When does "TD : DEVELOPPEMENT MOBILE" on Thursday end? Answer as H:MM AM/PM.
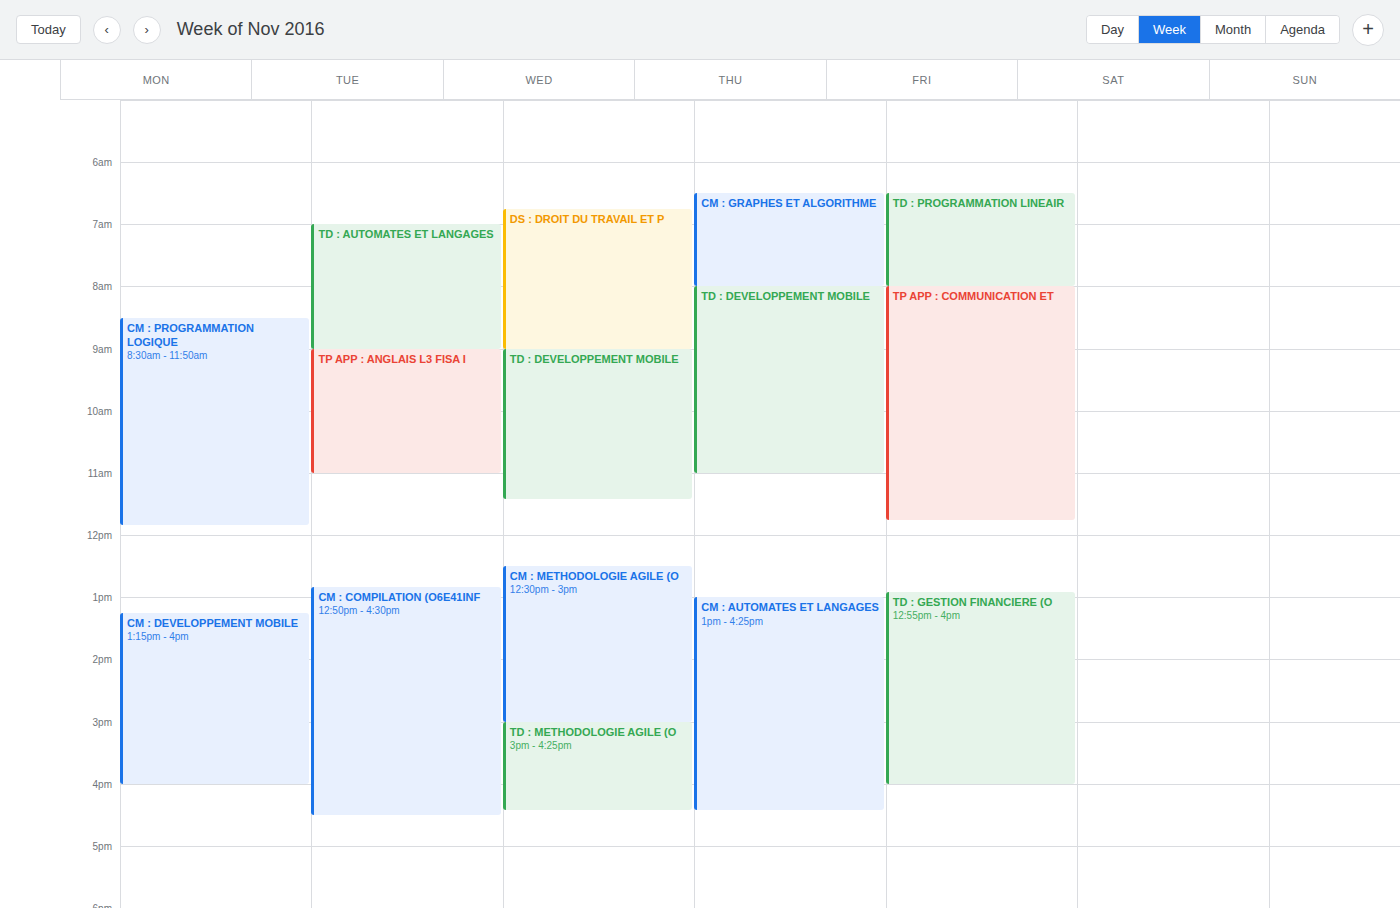
11:00 AM